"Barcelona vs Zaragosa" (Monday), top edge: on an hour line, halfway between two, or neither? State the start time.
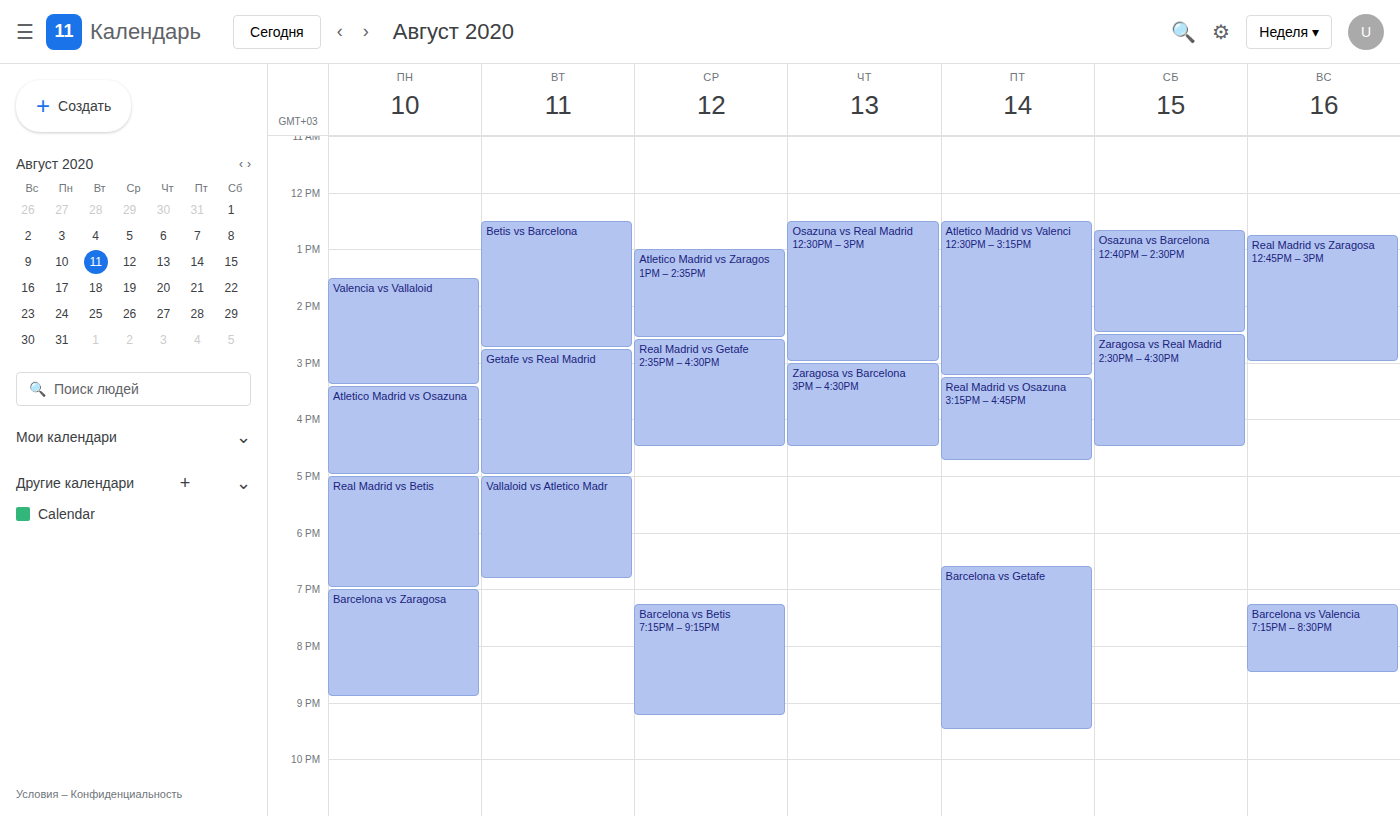
19:00 -- exactly on the 19:00 line.